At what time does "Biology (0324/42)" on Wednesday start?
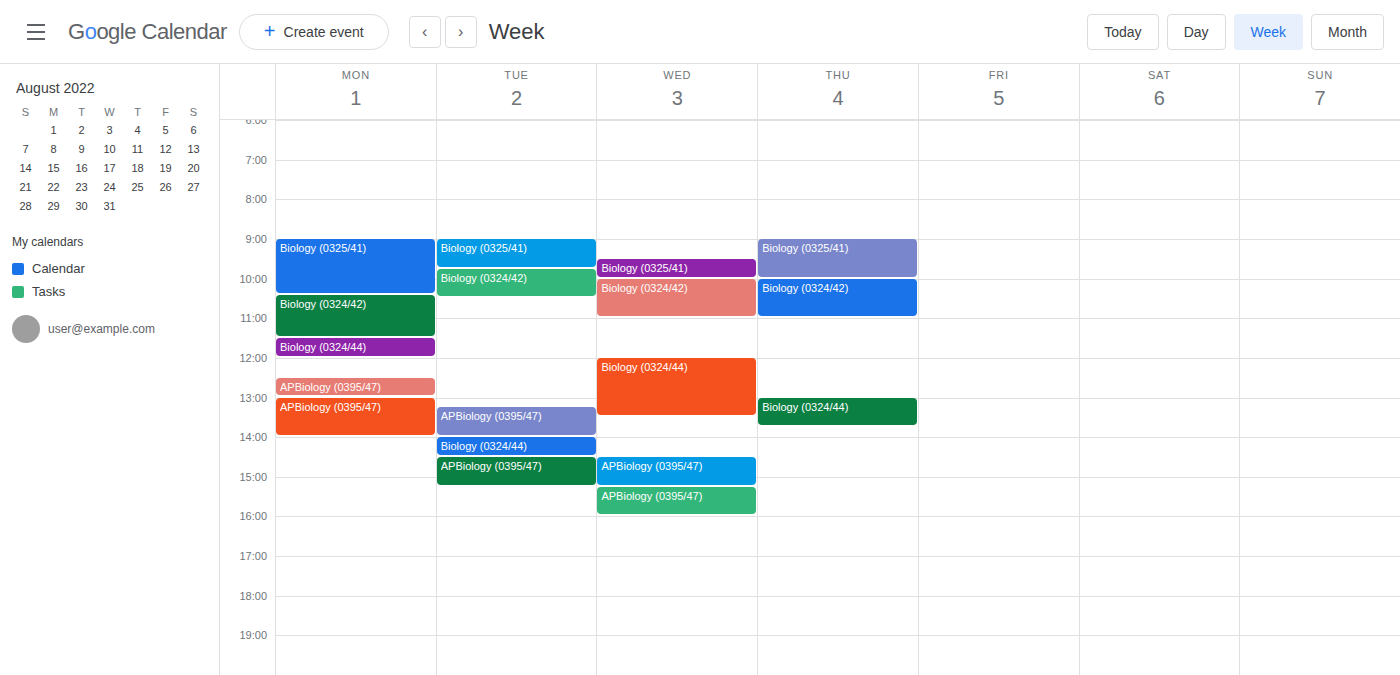
10:00 AM